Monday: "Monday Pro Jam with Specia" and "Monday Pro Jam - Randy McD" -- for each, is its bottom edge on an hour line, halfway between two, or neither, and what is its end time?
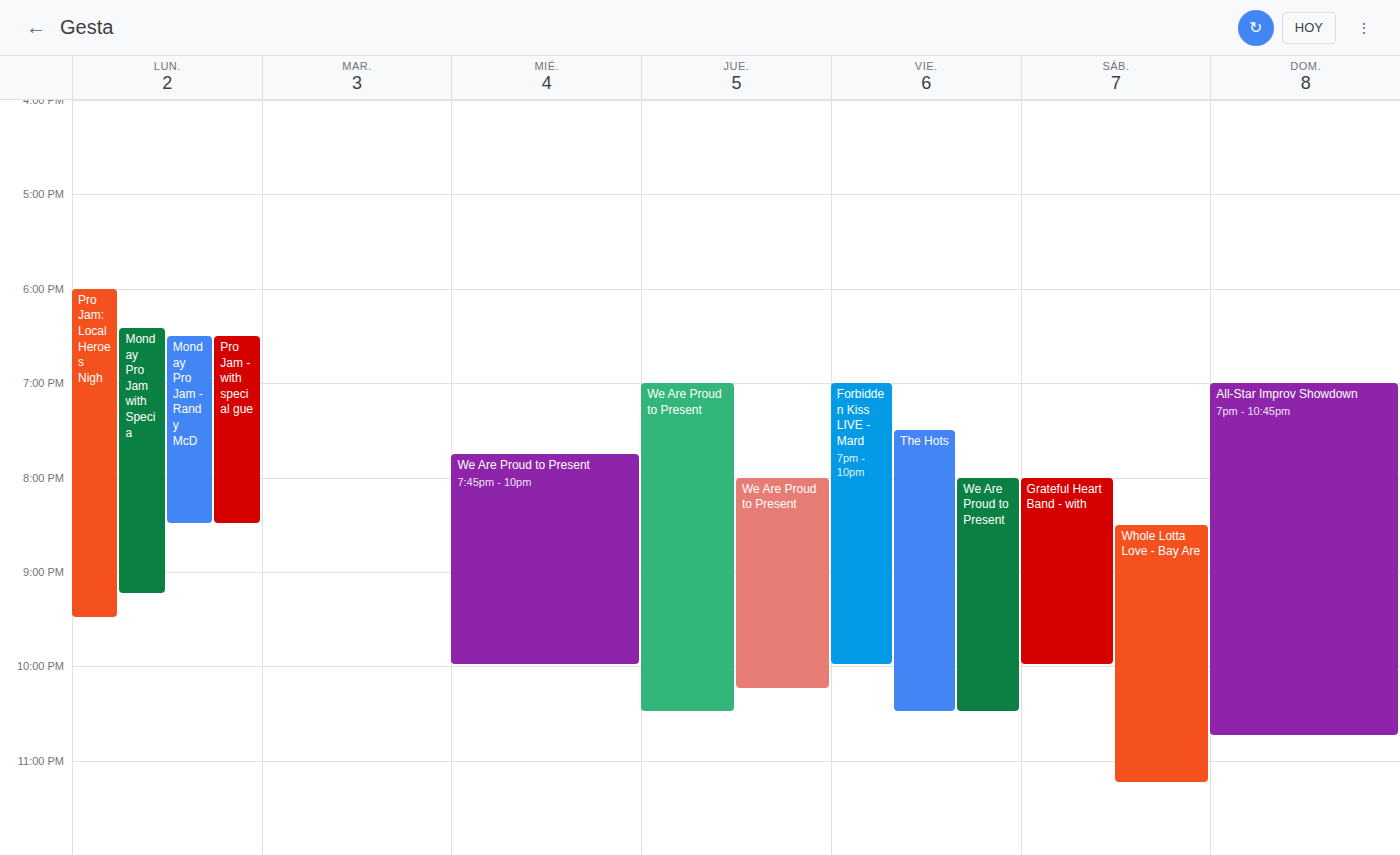
"Monday Pro Jam with Specia": 9:15 PM, neither: a quarter of the way from the 9 PM line to the 10 PM line. "Monday Pro Jam - Randy McD": 8:30 PM, halfway between the 8 PM and 9 PM lines.